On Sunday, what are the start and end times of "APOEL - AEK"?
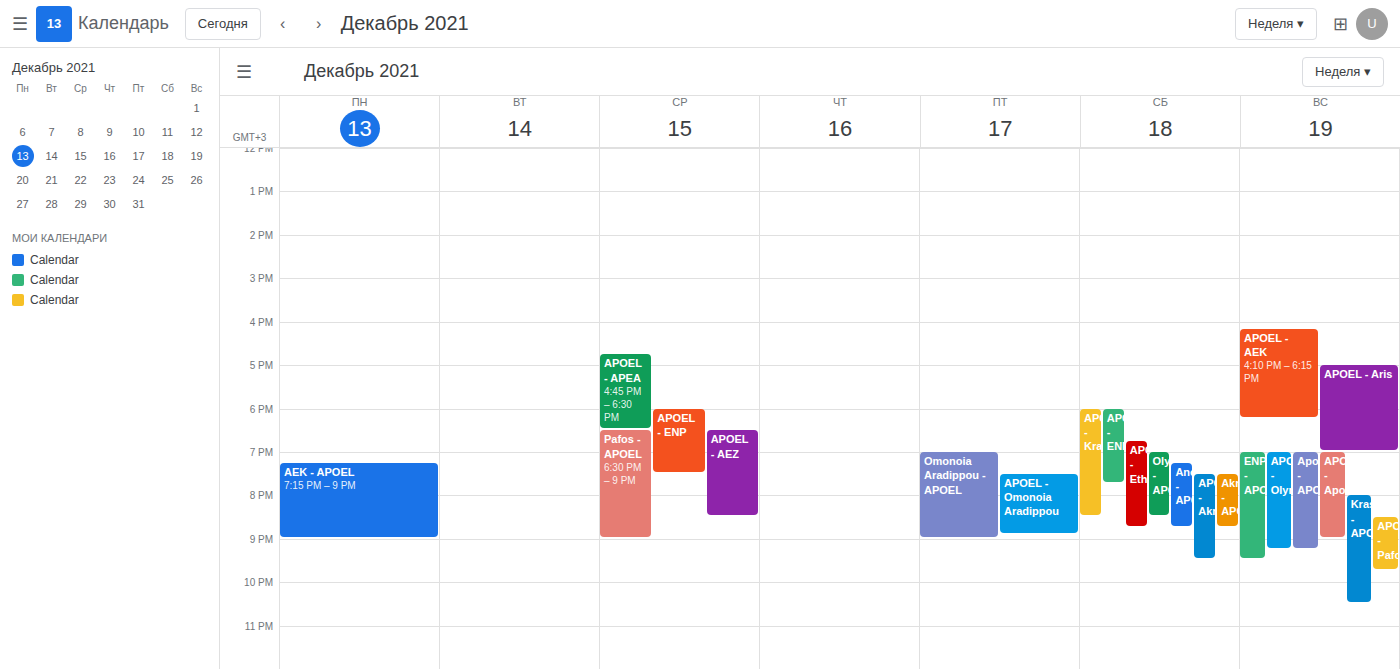
4:10 PM to 6:15 PM